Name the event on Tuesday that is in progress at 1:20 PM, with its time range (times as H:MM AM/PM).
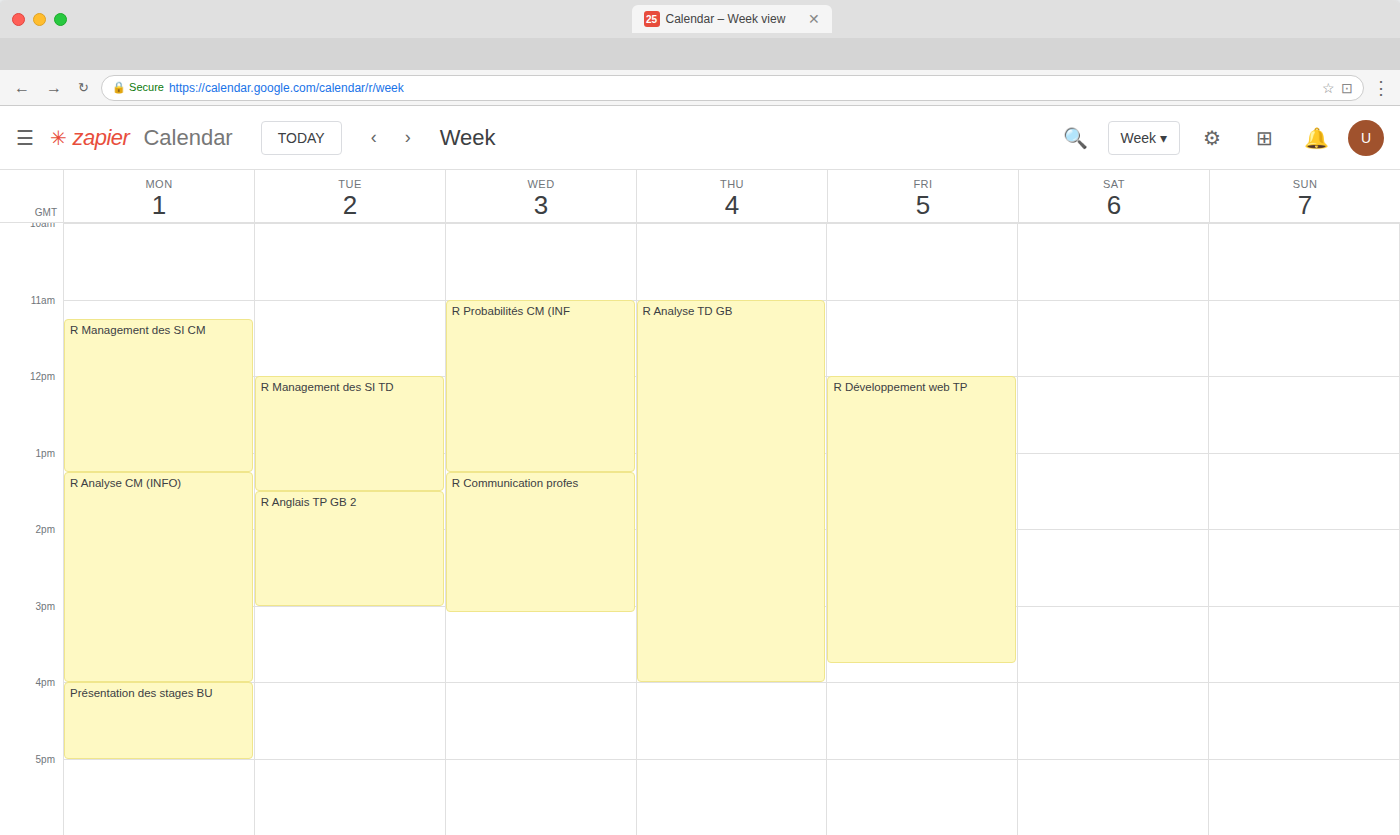
"R Management des SI TD", 12:00 PM to 1:30 PM